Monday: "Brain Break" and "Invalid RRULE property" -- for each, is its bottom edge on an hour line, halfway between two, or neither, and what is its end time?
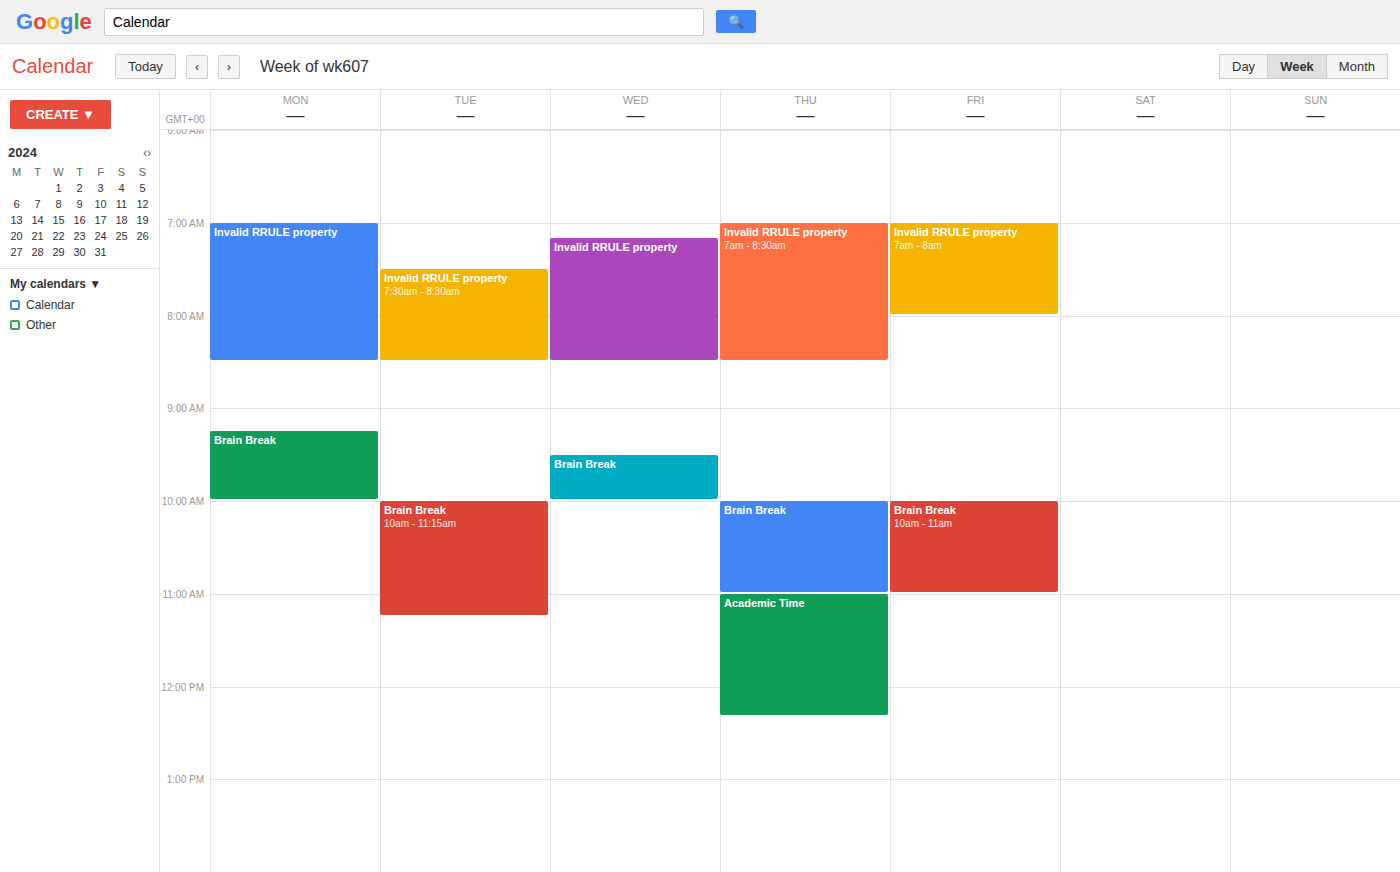
"Brain Break": 10:00 AM, exactly on the 10 AM line. "Invalid RRULE property": 8:30 AM, halfway between the 8 AM and 9 AM lines.